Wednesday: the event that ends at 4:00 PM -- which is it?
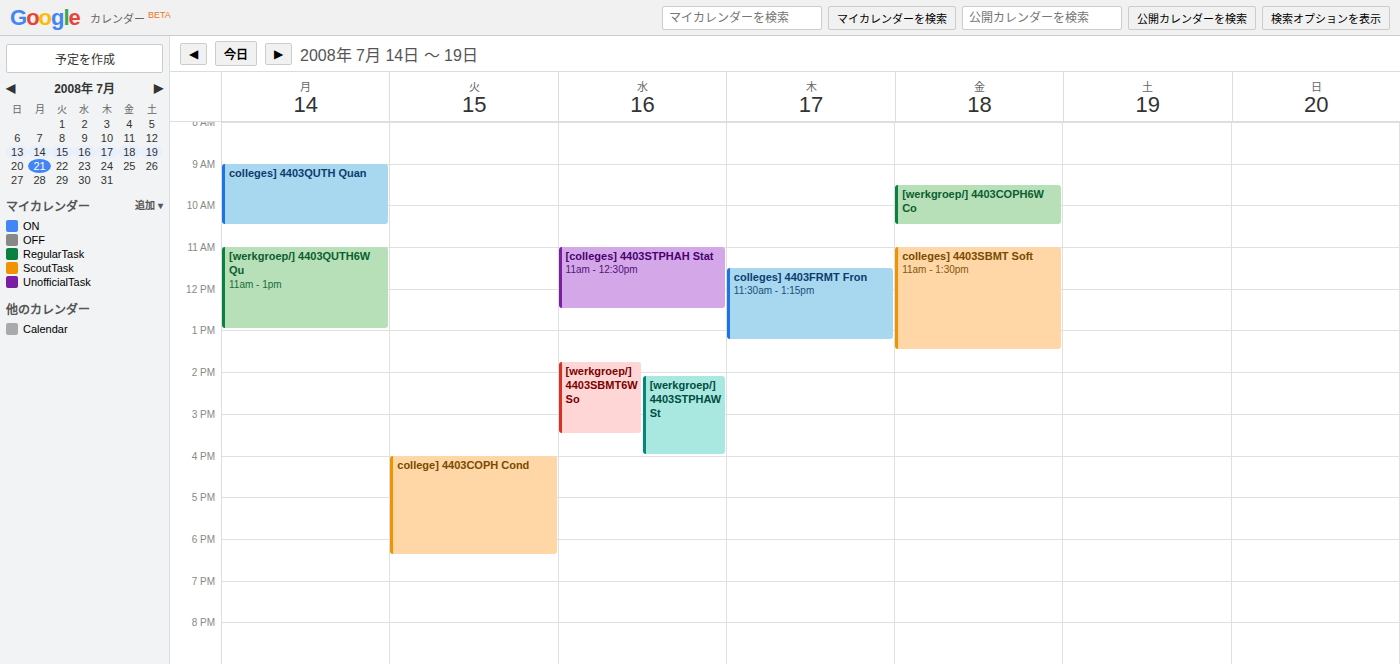
"[werkgroep/] 4403STPHAW St"